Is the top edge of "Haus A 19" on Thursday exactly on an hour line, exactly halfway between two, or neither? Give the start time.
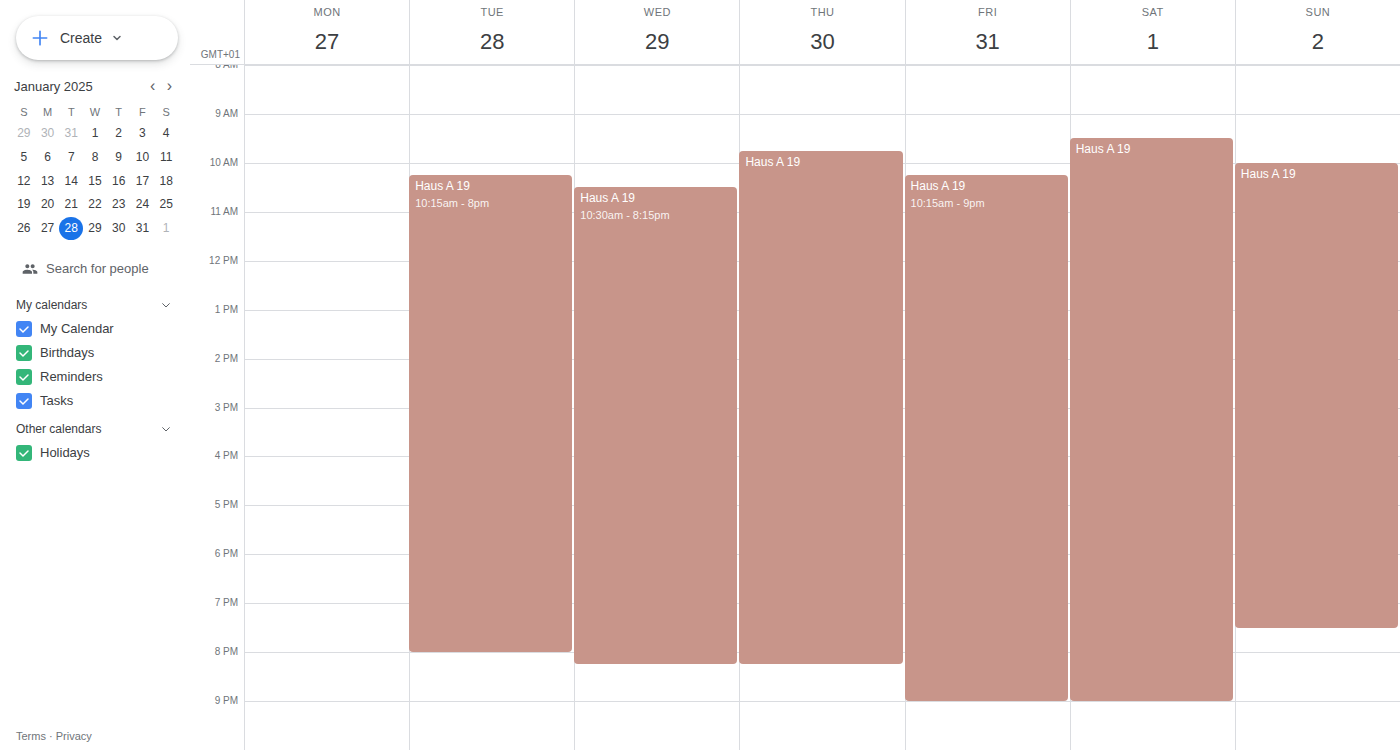
9:45 AM -- neither: three quarters of the way from the 9 AM line to the 10 AM line.